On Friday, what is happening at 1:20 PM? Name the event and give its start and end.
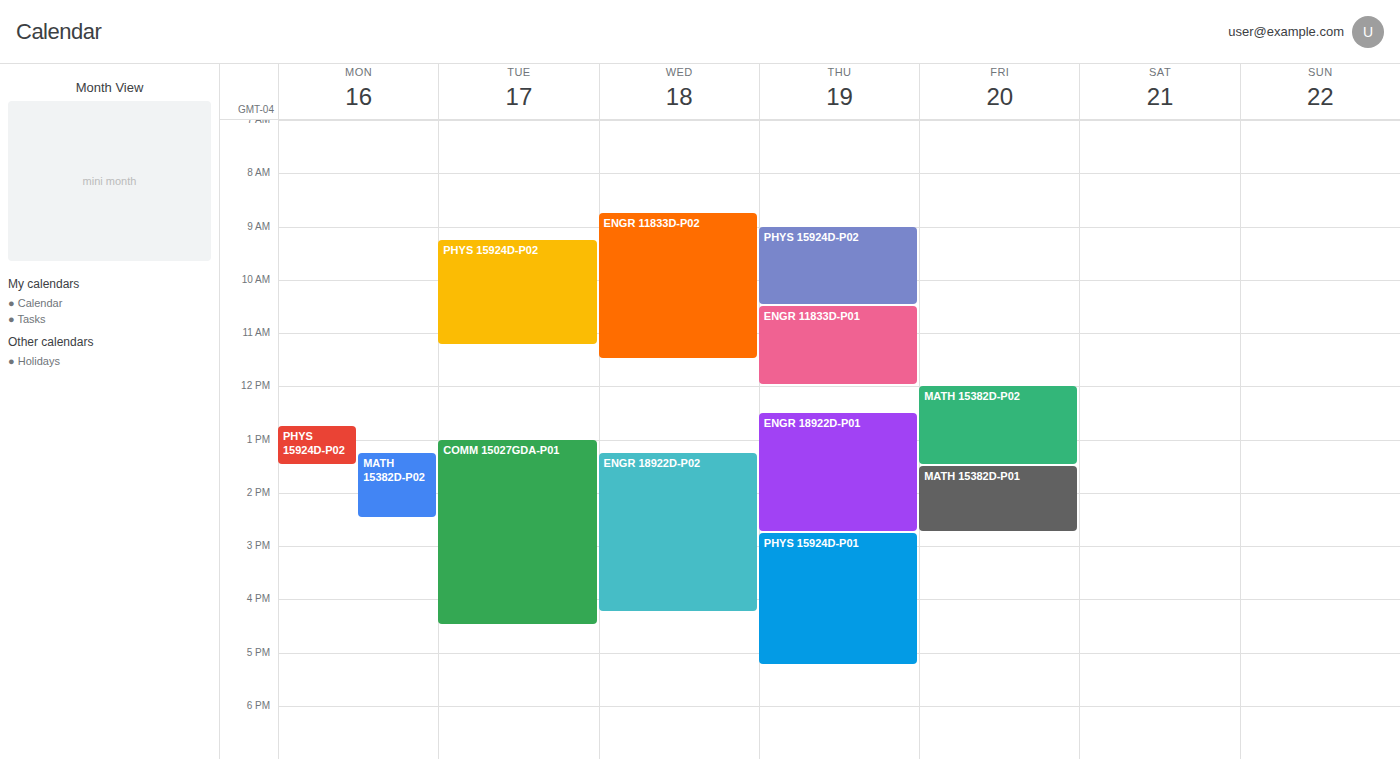
"MATH 15382D-P02", 12:00 PM to 1:30 PM